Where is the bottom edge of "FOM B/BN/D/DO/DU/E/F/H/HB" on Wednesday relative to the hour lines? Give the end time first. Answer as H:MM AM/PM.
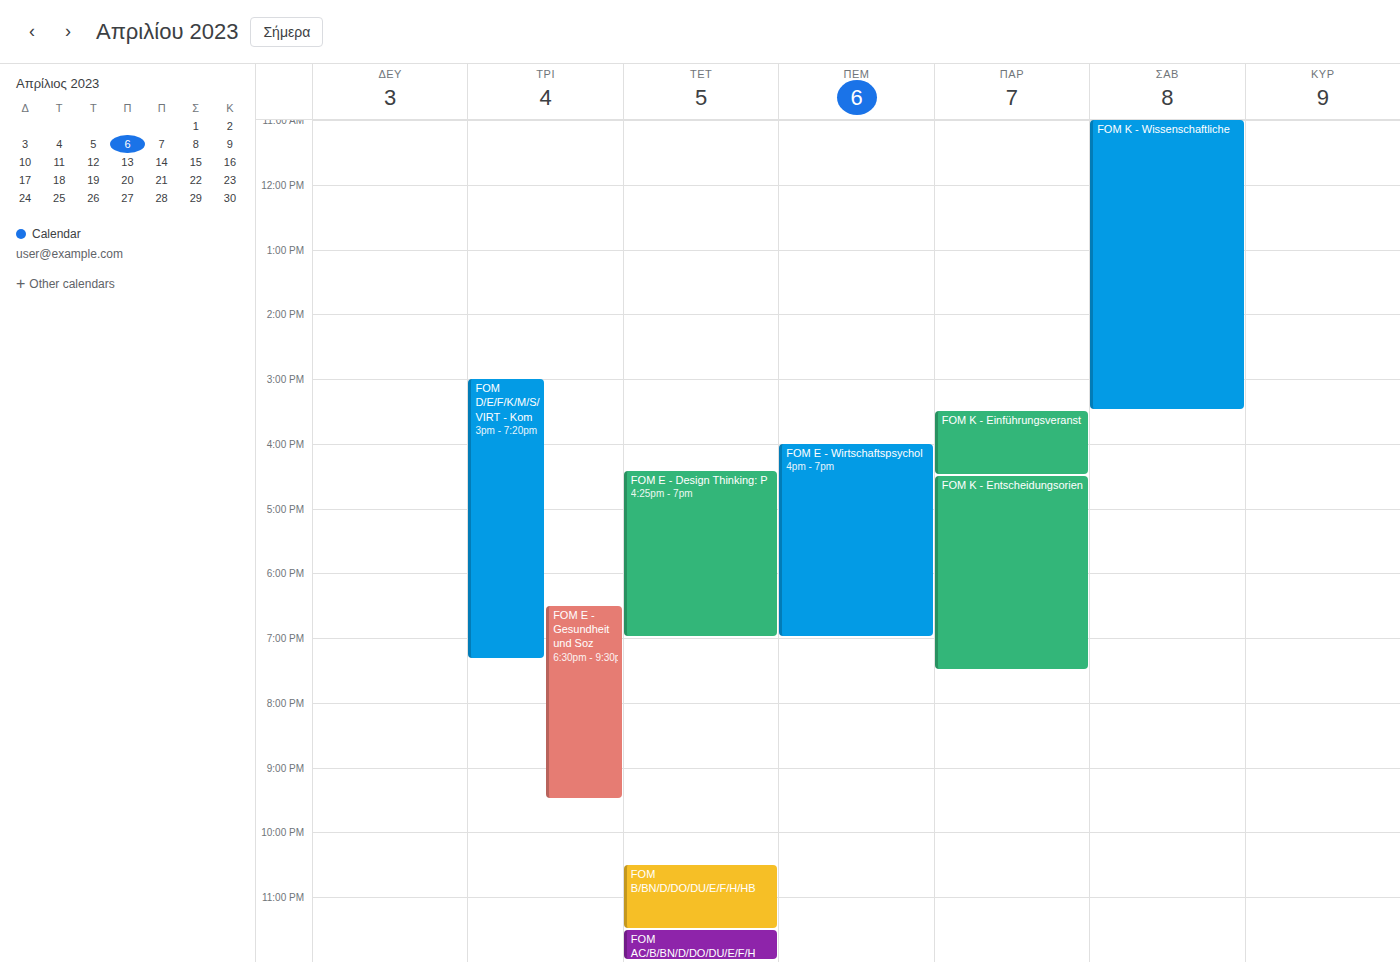
11:30 PM -- halfway between the 11 PM and 12 AM lines.